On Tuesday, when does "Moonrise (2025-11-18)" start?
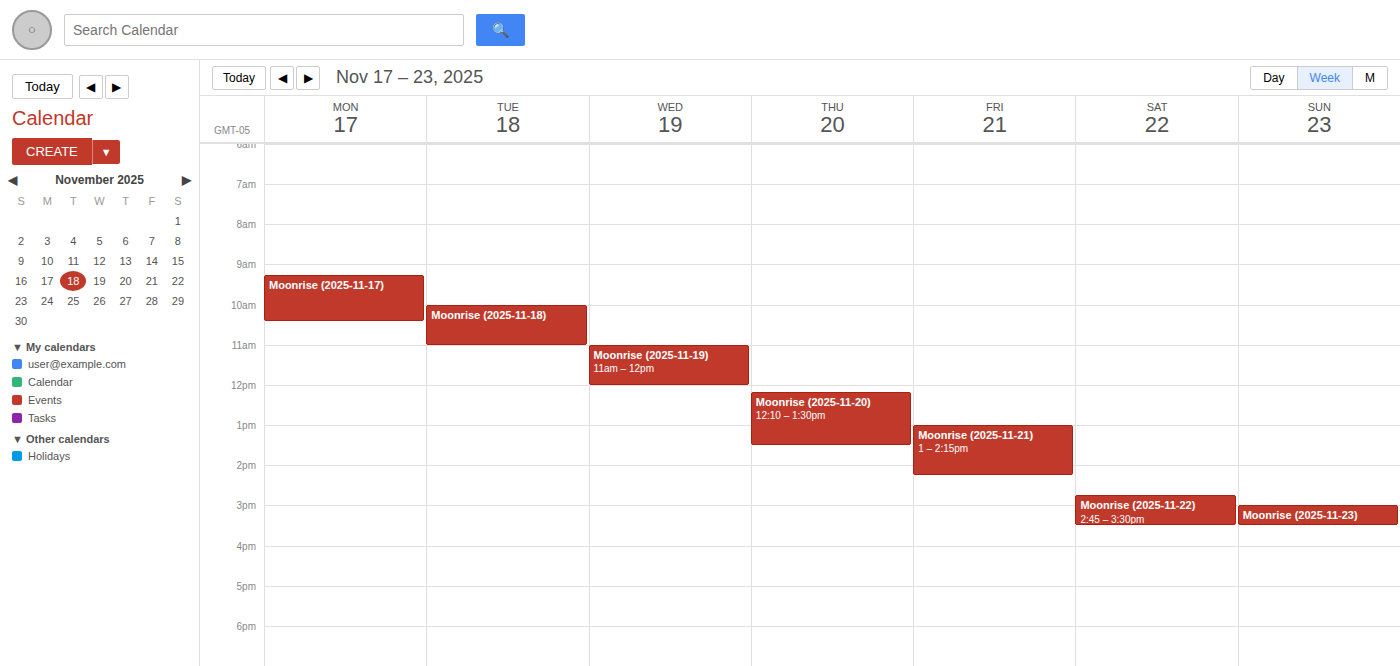
10:00